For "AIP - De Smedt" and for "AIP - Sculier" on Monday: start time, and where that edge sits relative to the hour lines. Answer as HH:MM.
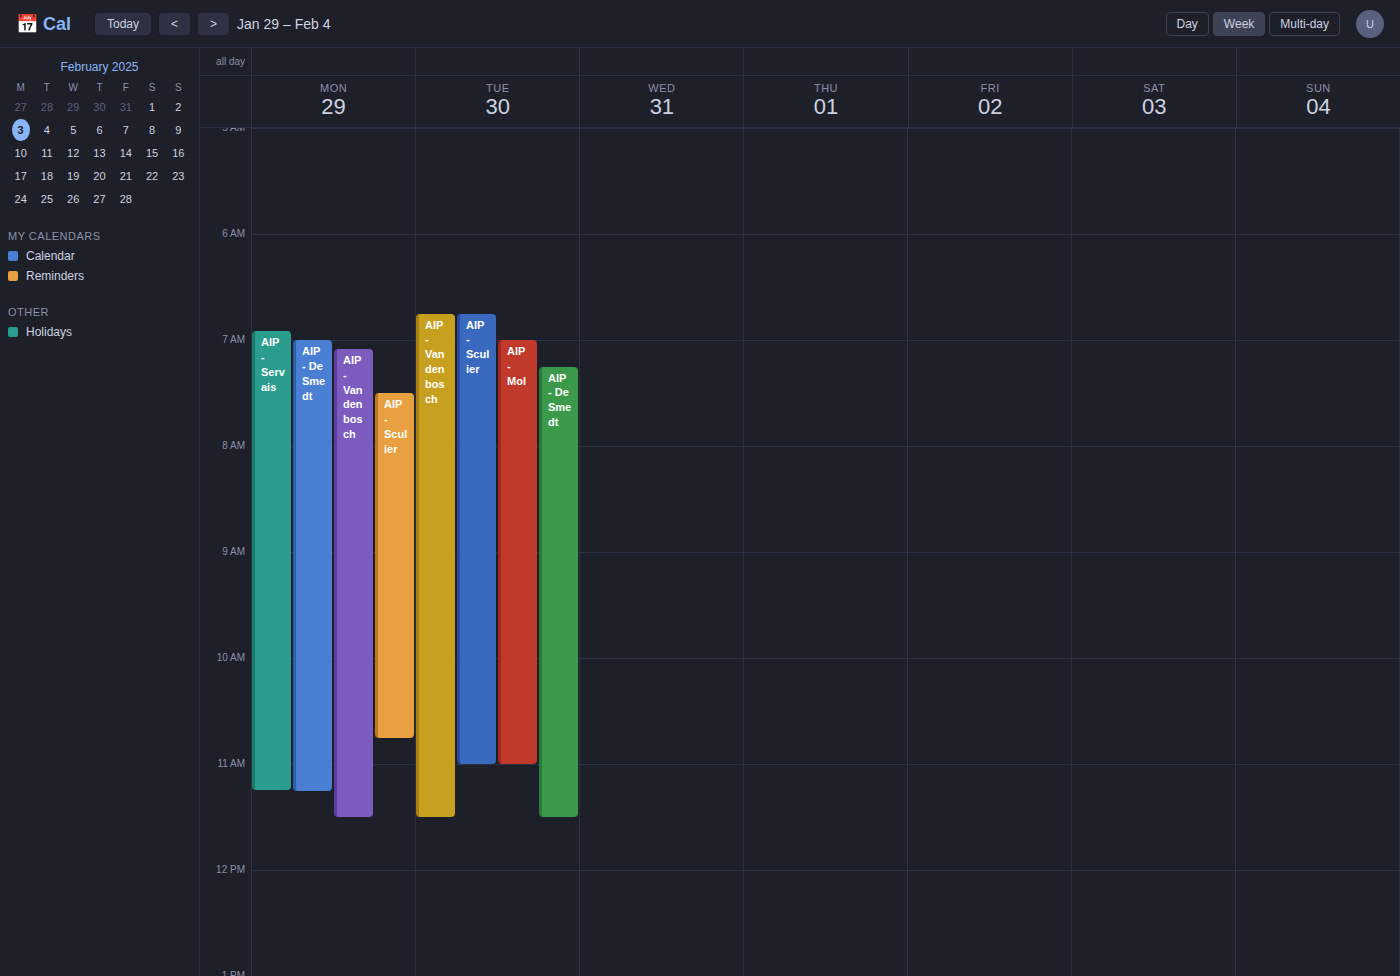
"AIP - De Smedt": 07:00, exactly on the 07:00 line. "AIP - Sculier": 07:30, halfway between the 07:00 and 08:00 lines.